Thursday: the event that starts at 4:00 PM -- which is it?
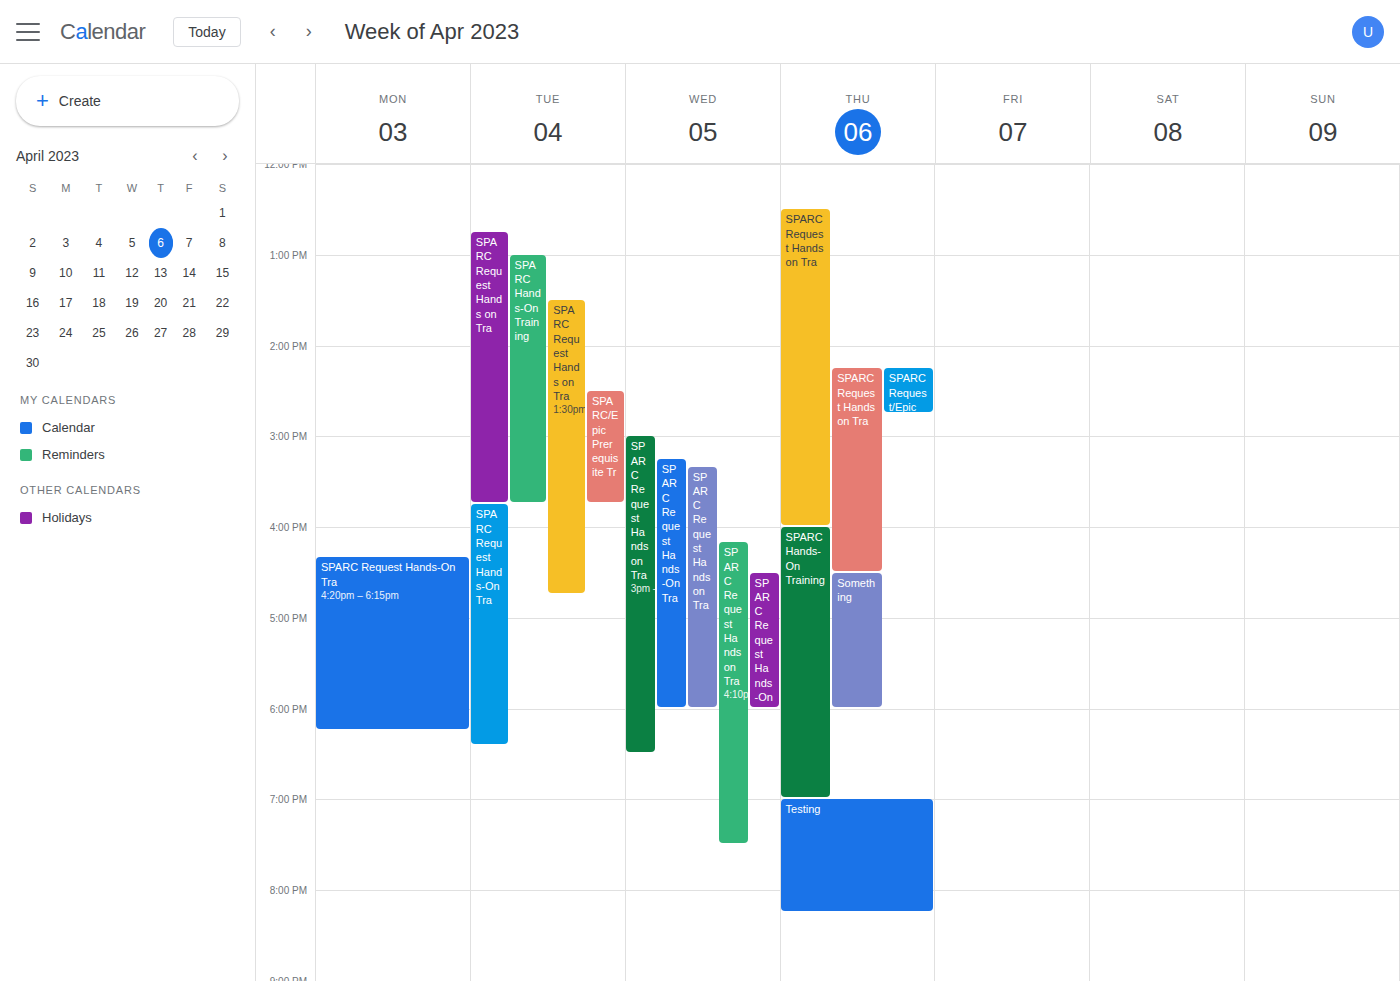
"SPARC Hands-On Training"